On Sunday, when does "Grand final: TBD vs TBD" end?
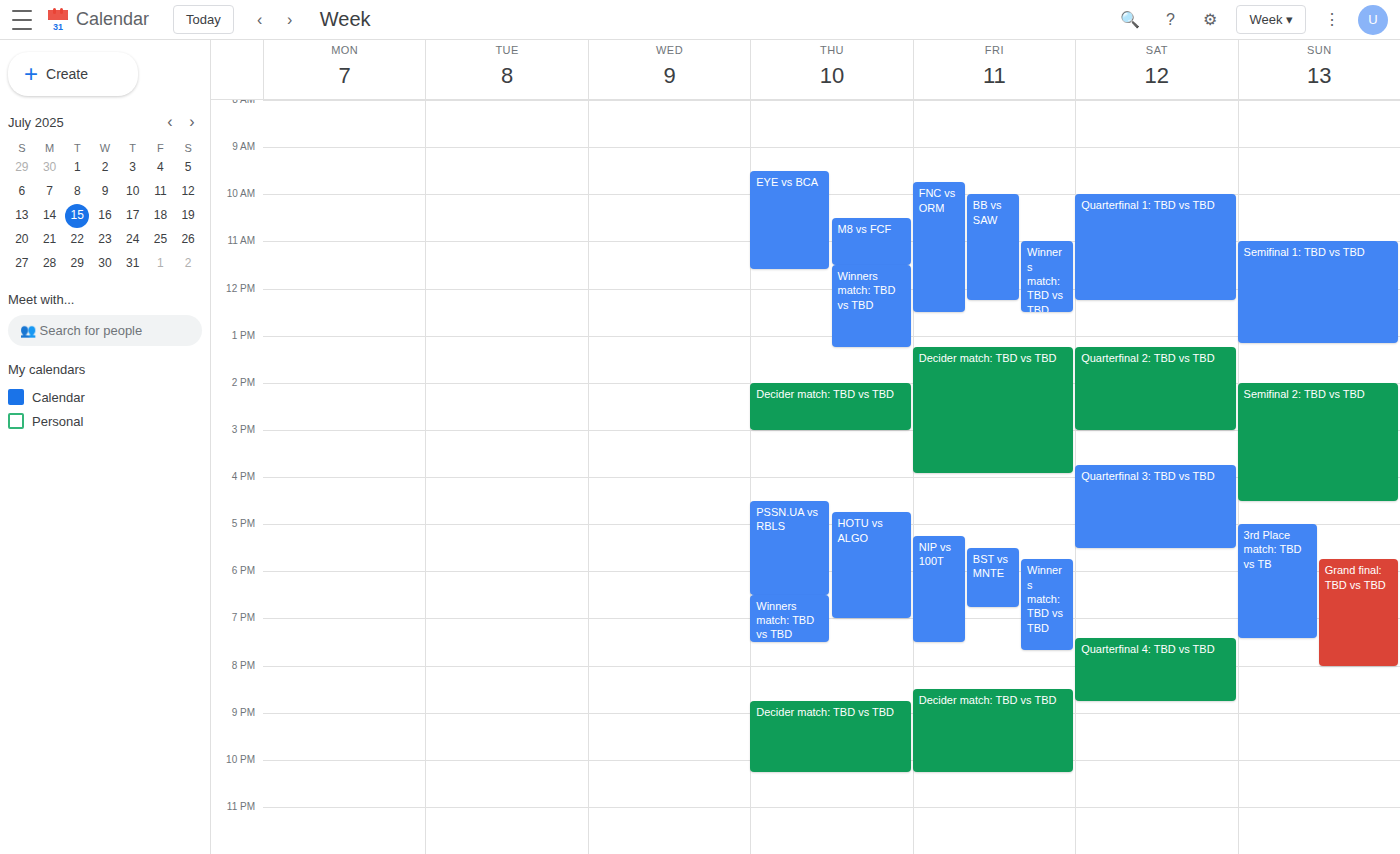
20:00